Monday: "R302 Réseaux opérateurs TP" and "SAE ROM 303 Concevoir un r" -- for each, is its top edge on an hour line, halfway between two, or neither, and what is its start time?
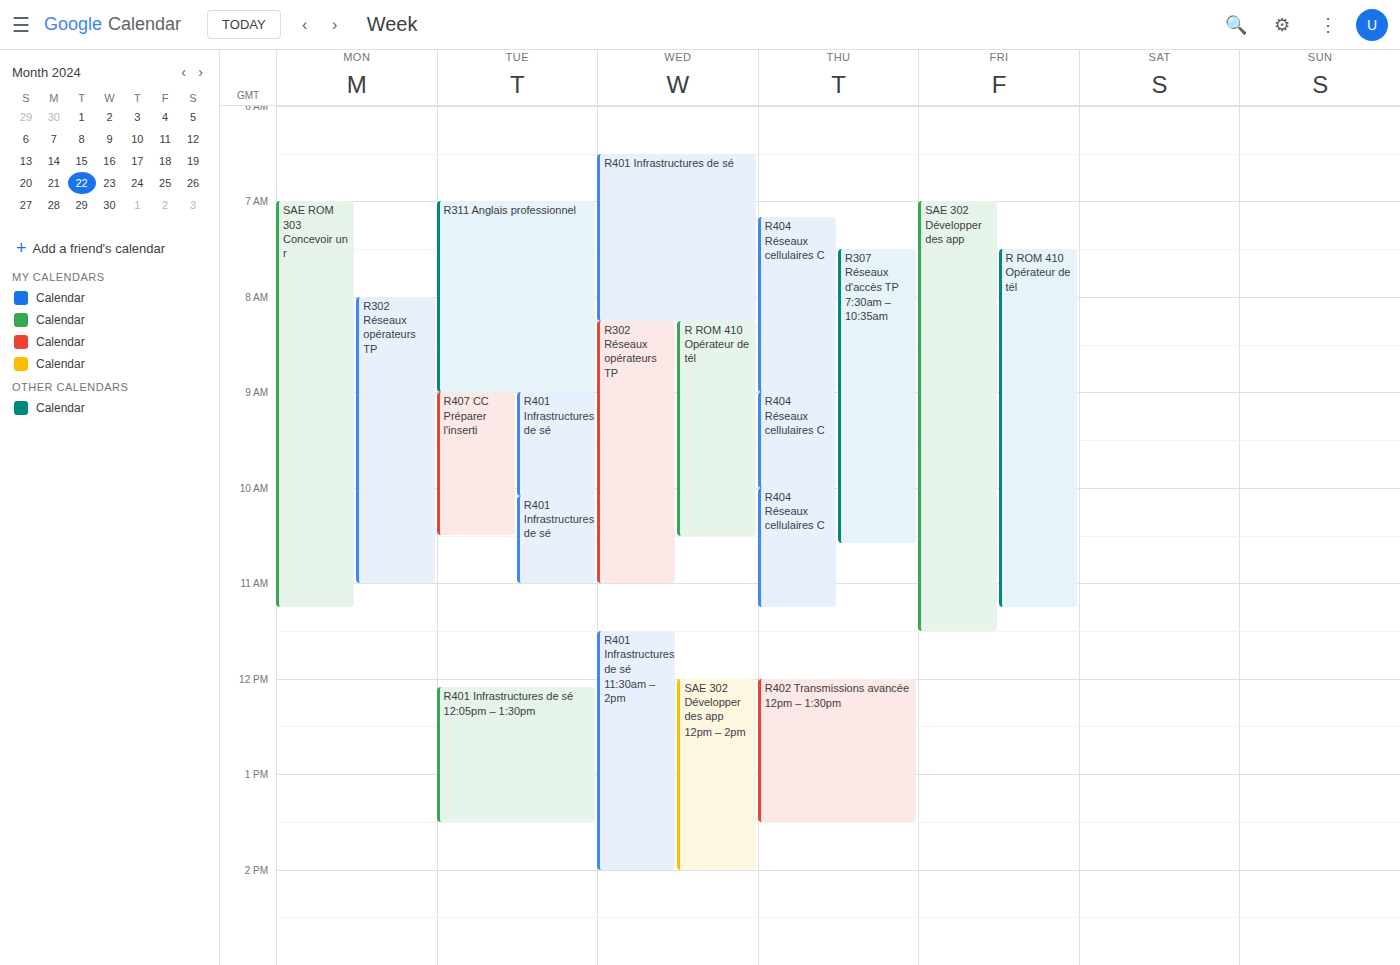
"R302 Réseaux opérateurs TP": 8:00 AM, exactly on the 8 AM line. "SAE ROM 303 Concevoir un r": 7:00 AM, exactly on the 7 AM line.